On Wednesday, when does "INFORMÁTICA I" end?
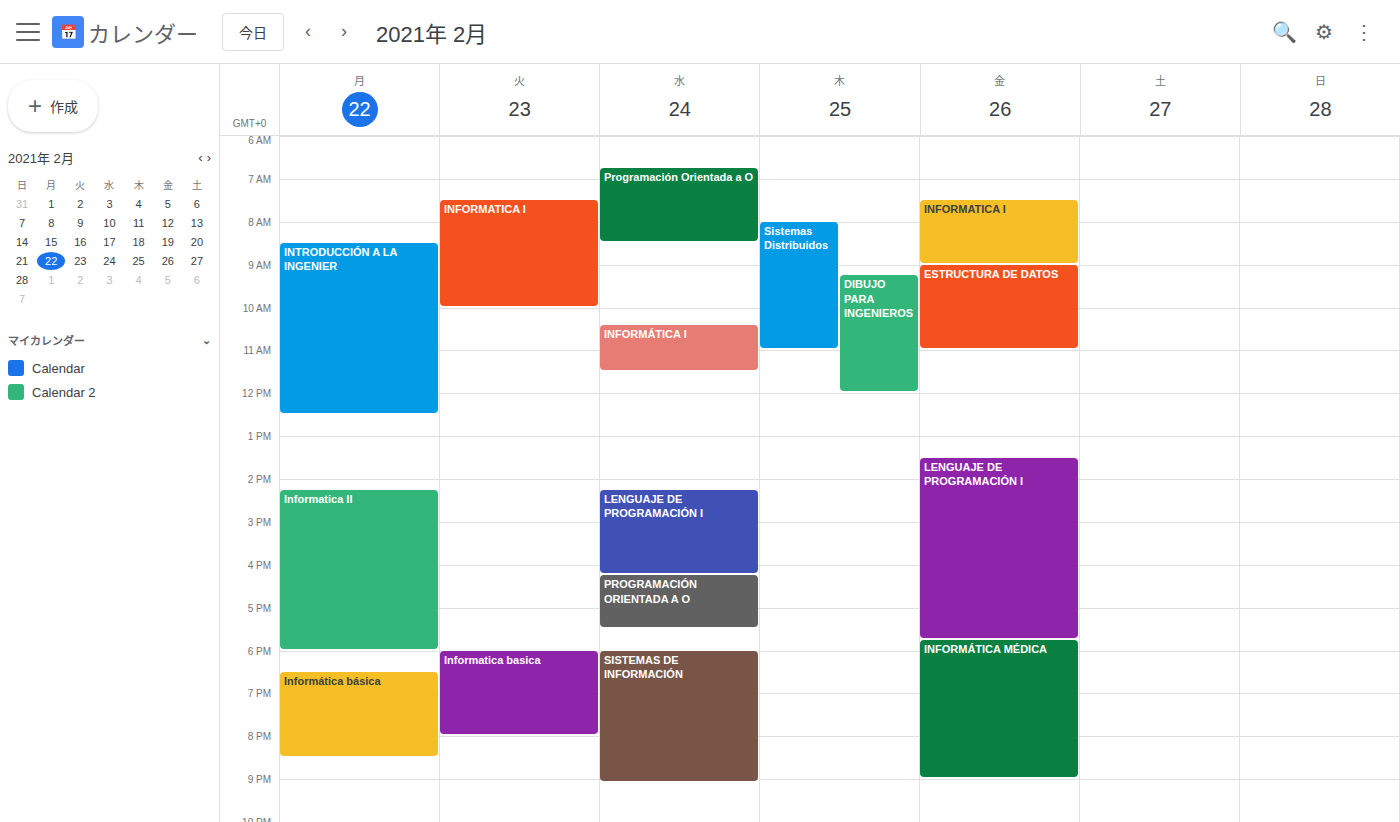
11:30 AM